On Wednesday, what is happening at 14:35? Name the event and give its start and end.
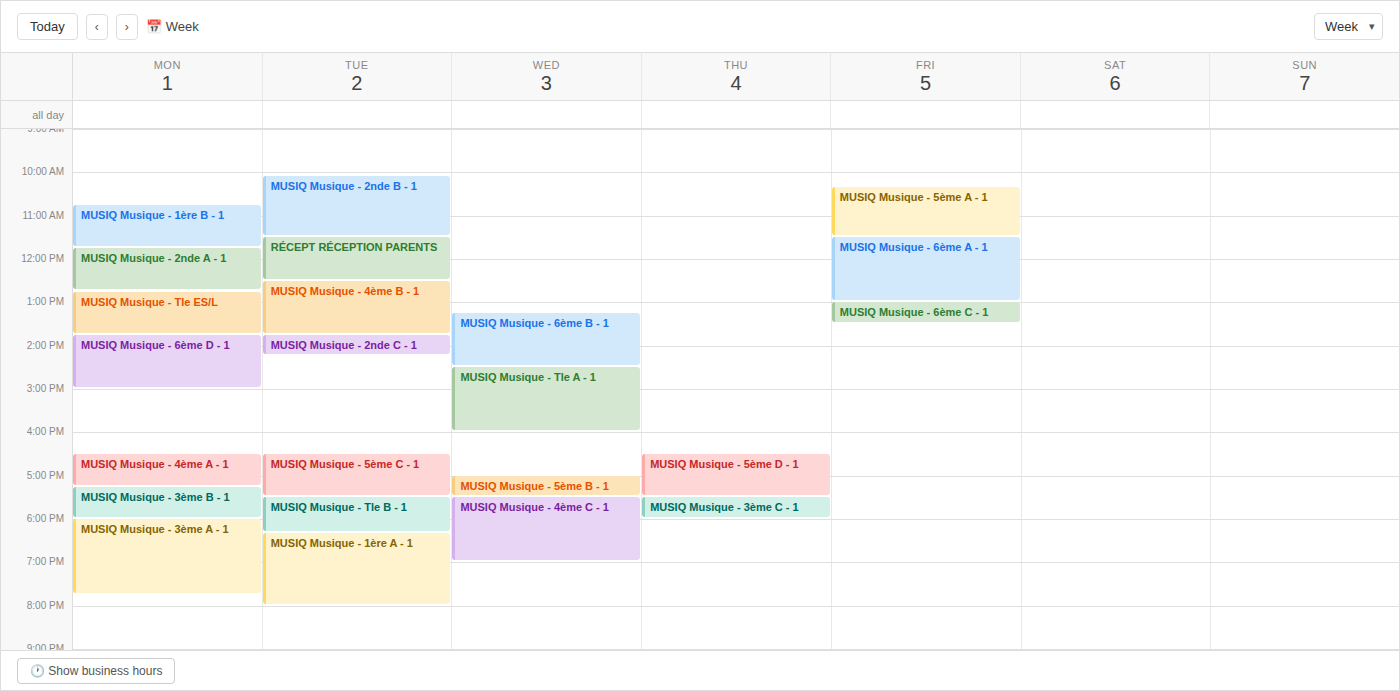
"MUSIQ Musique - Tle A - 1", 14:30 to 16:00